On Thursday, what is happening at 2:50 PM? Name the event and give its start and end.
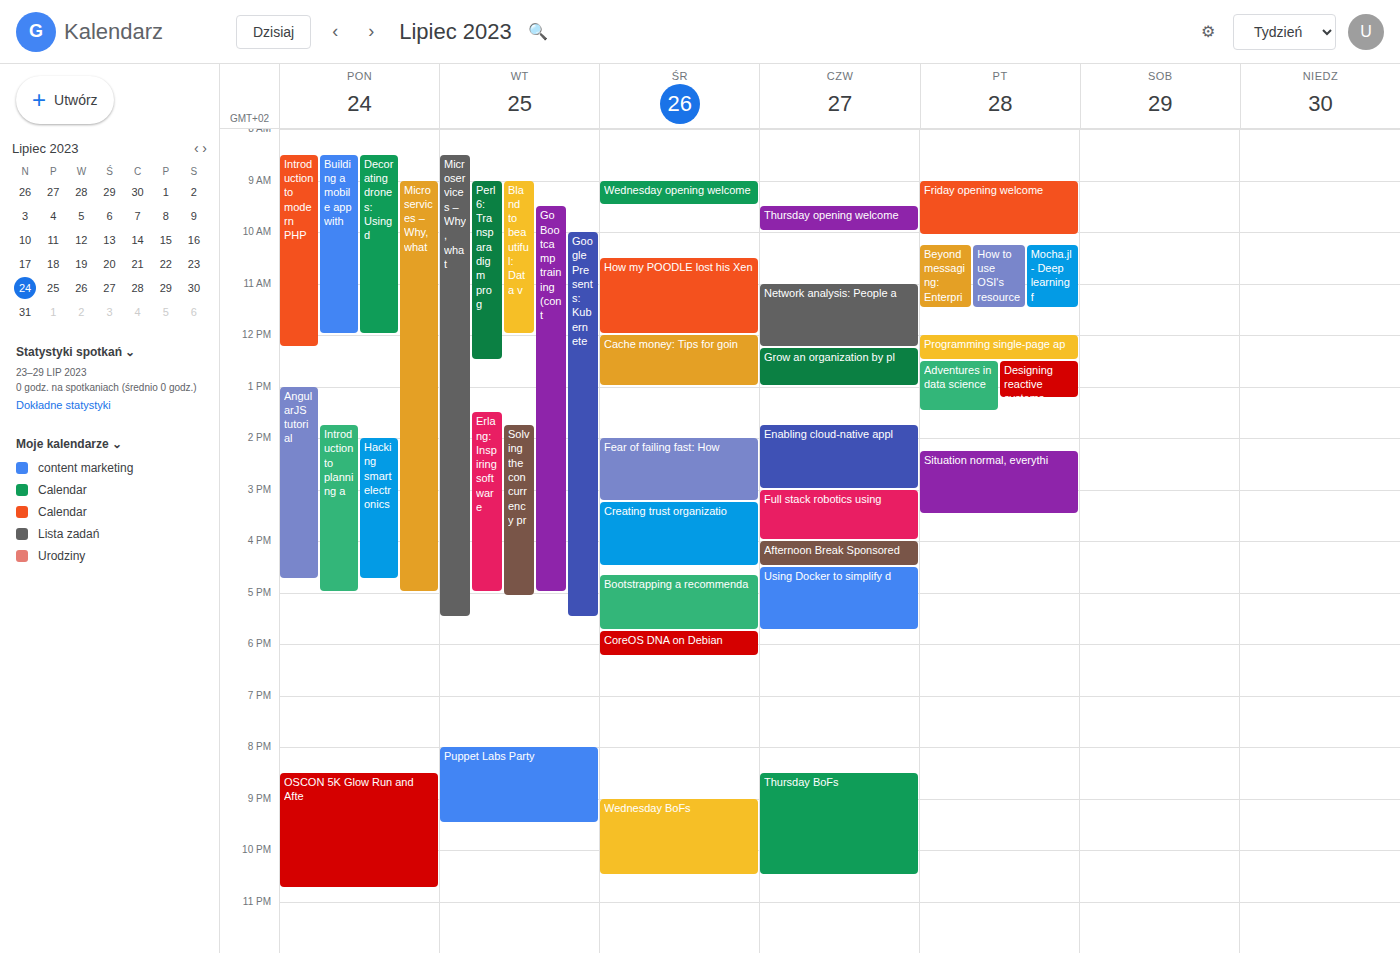
"Enabling cloud-native appl", 1:45 PM to 3:00 PM